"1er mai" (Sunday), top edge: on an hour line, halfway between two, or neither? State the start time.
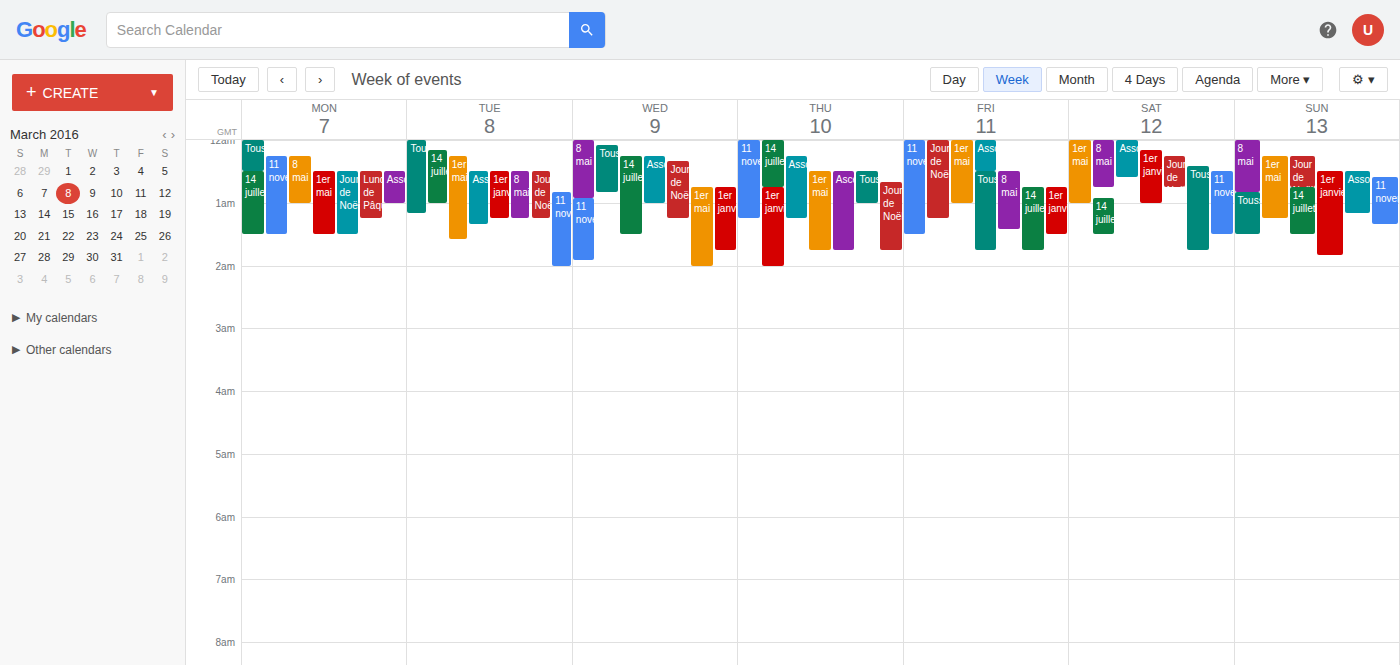
12:15 AM -- neither: a quarter of the way from the 12 AM line to the 1 AM line.